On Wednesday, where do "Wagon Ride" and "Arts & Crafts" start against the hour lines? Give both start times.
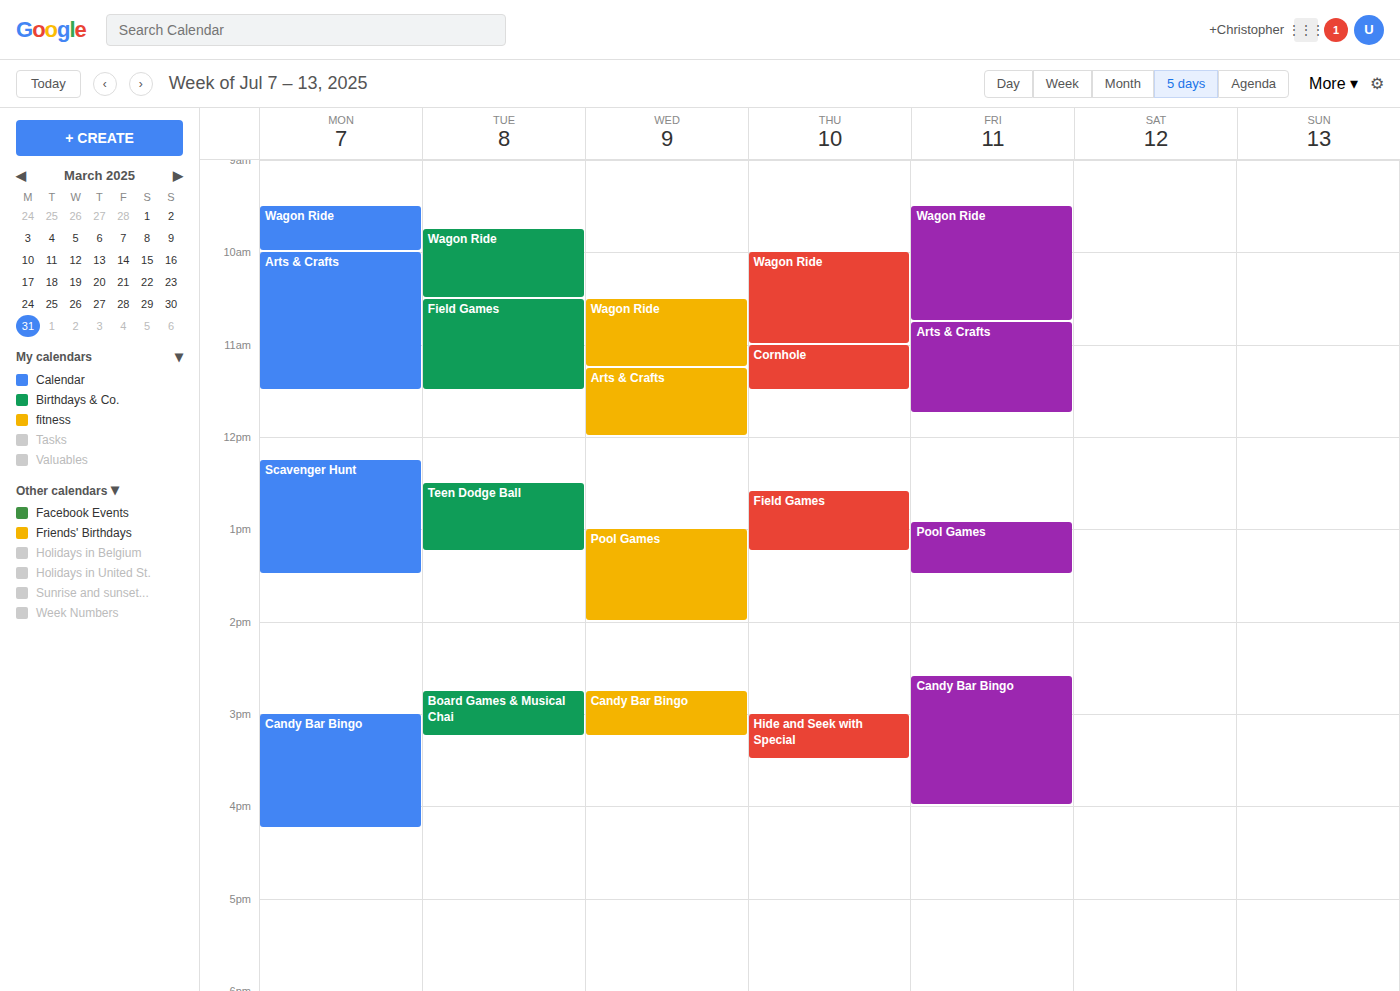
"Wagon Ride": 10:30 AM, halfway between the 10 AM and 11 AM lines. "Arts & Crafts": 11:15 AM, neither: a quarter of the way from the 11 AM line to the 12 PM line.